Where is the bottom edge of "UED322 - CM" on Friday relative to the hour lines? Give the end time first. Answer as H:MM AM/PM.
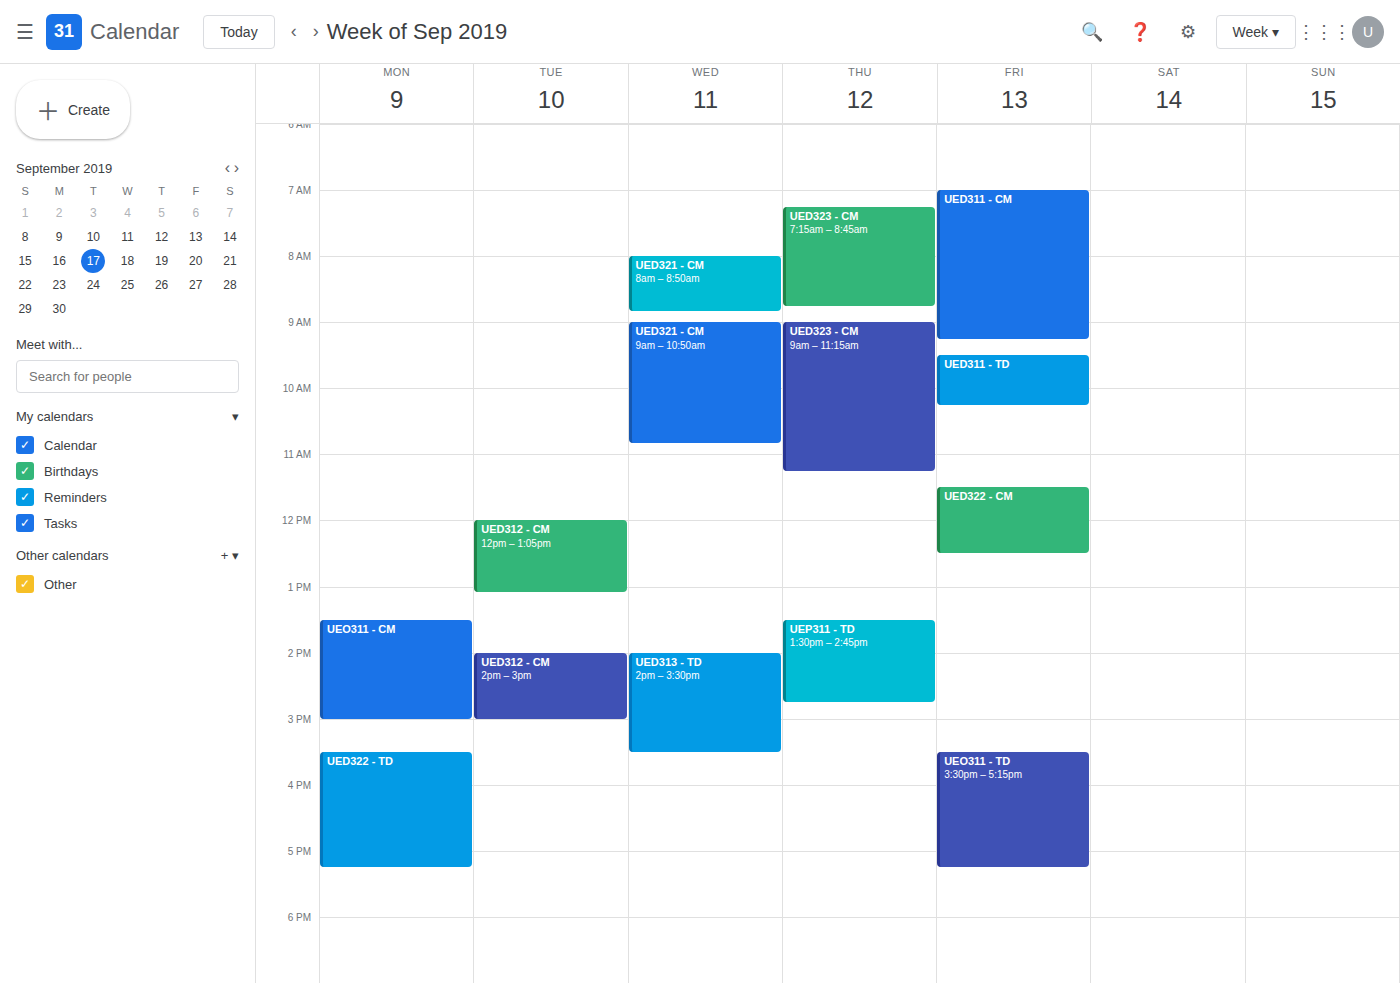
12:30 PM -- halfway between the 12 PM and 1 PM lines.